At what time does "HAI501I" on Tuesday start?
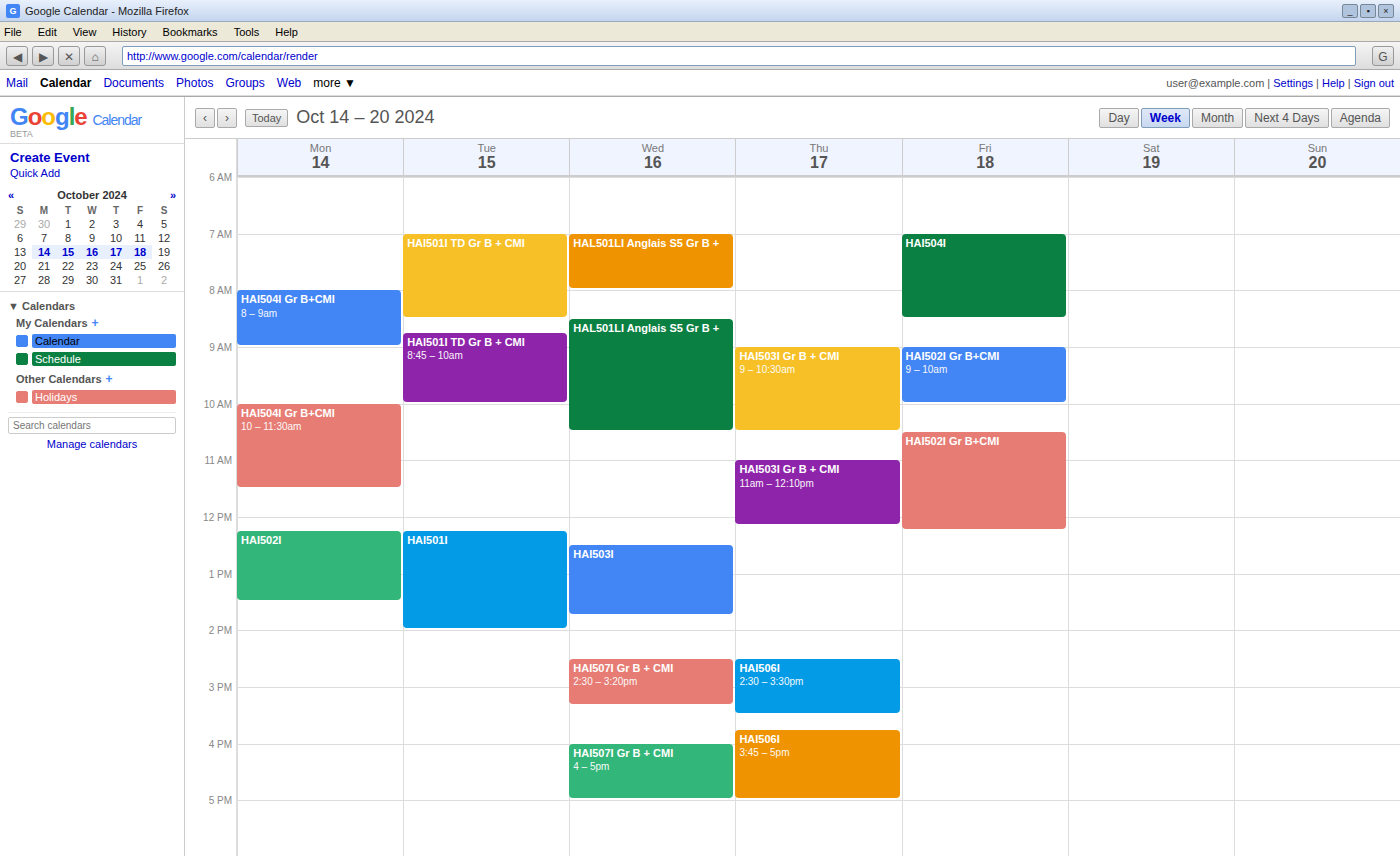
12:15 PM